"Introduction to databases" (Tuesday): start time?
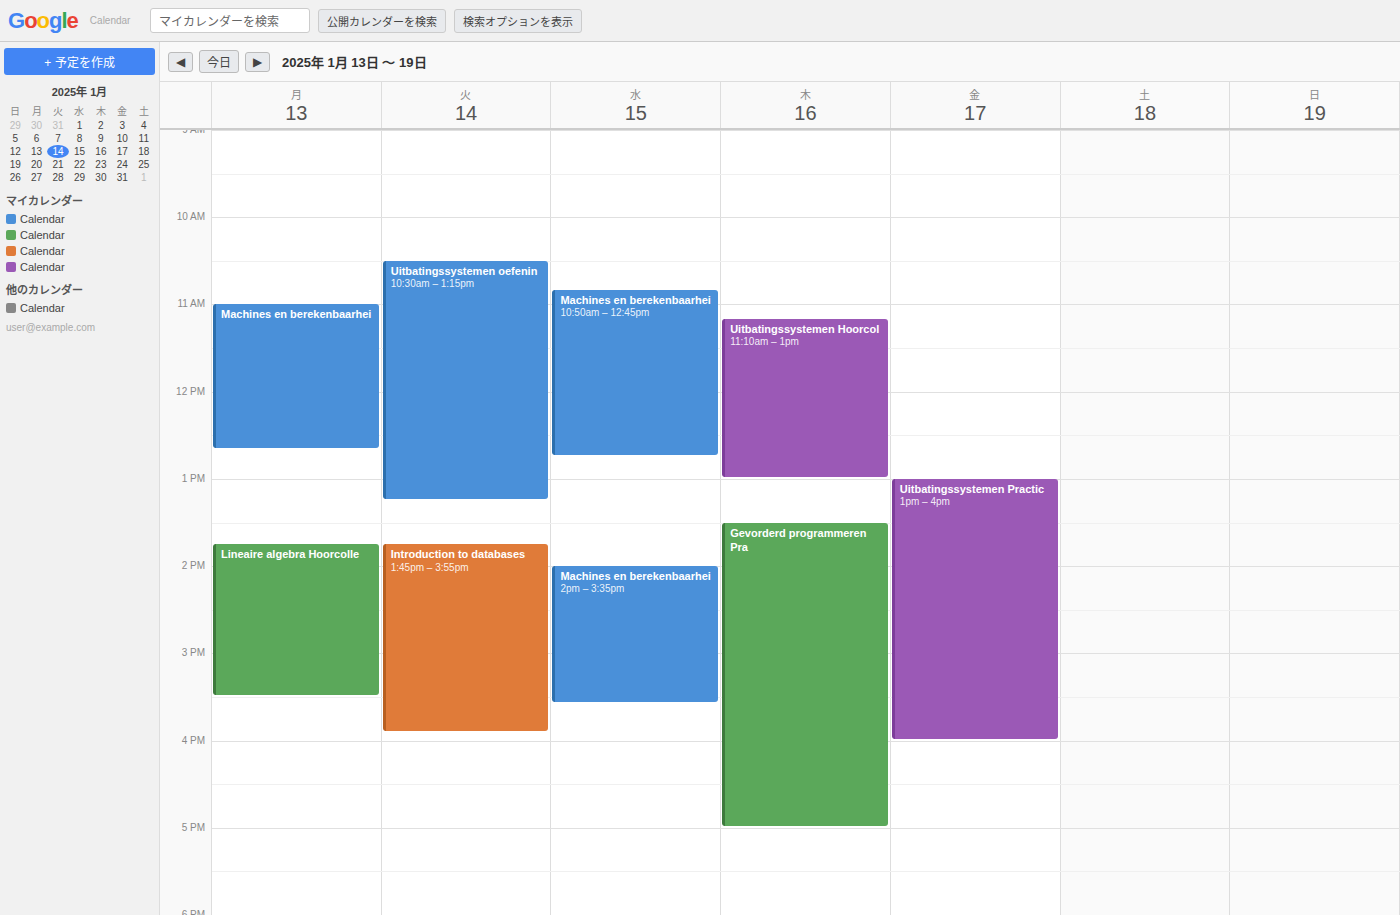
1:45 PM